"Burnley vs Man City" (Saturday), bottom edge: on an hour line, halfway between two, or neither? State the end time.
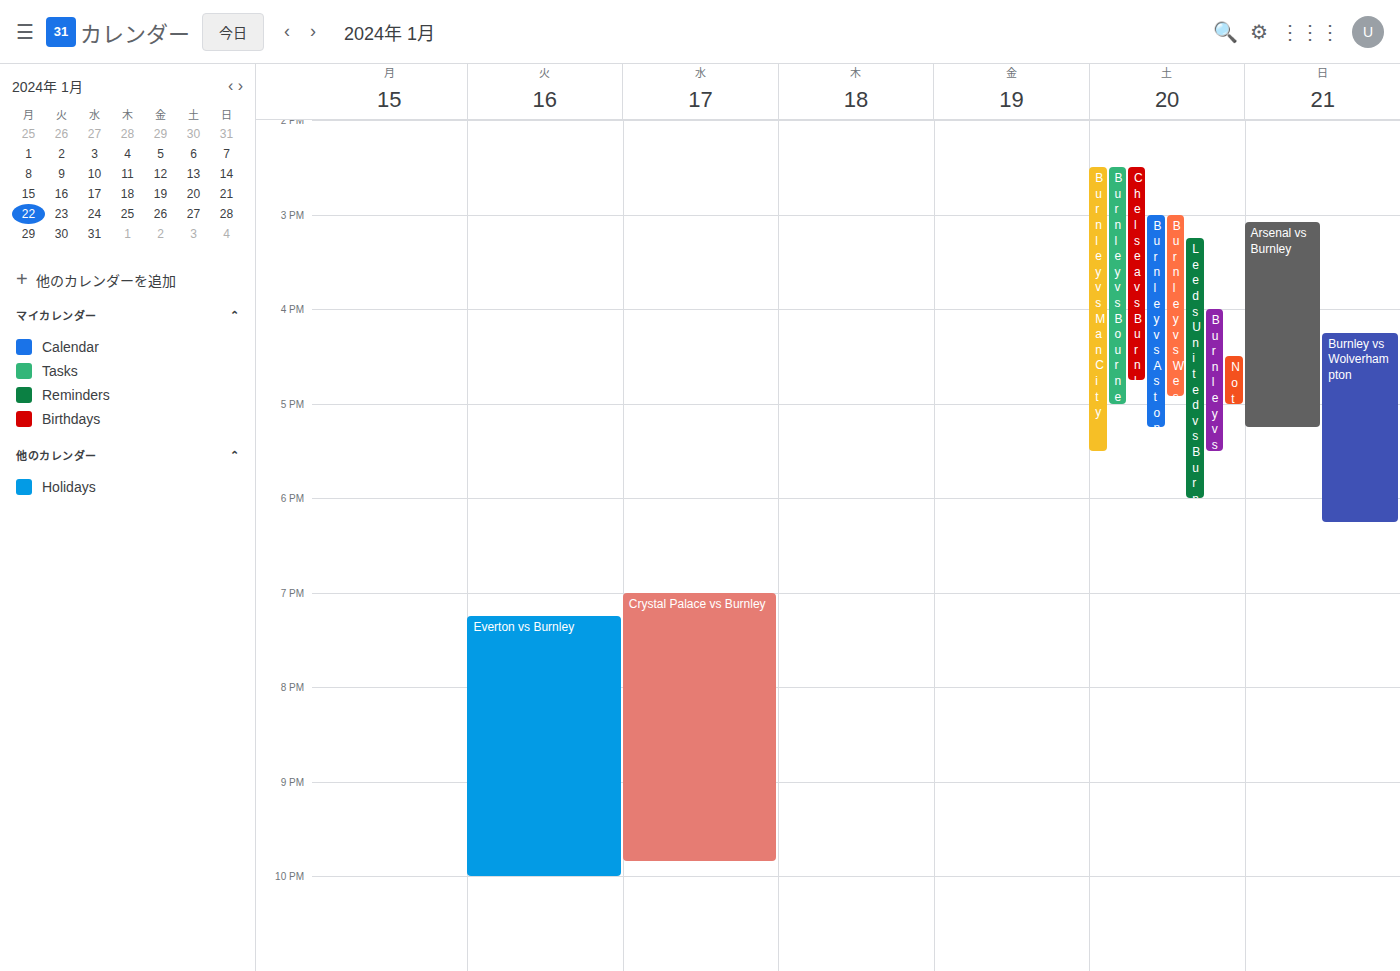
5:30 PM -- halfway between the 5 PM and 6 PM lines.